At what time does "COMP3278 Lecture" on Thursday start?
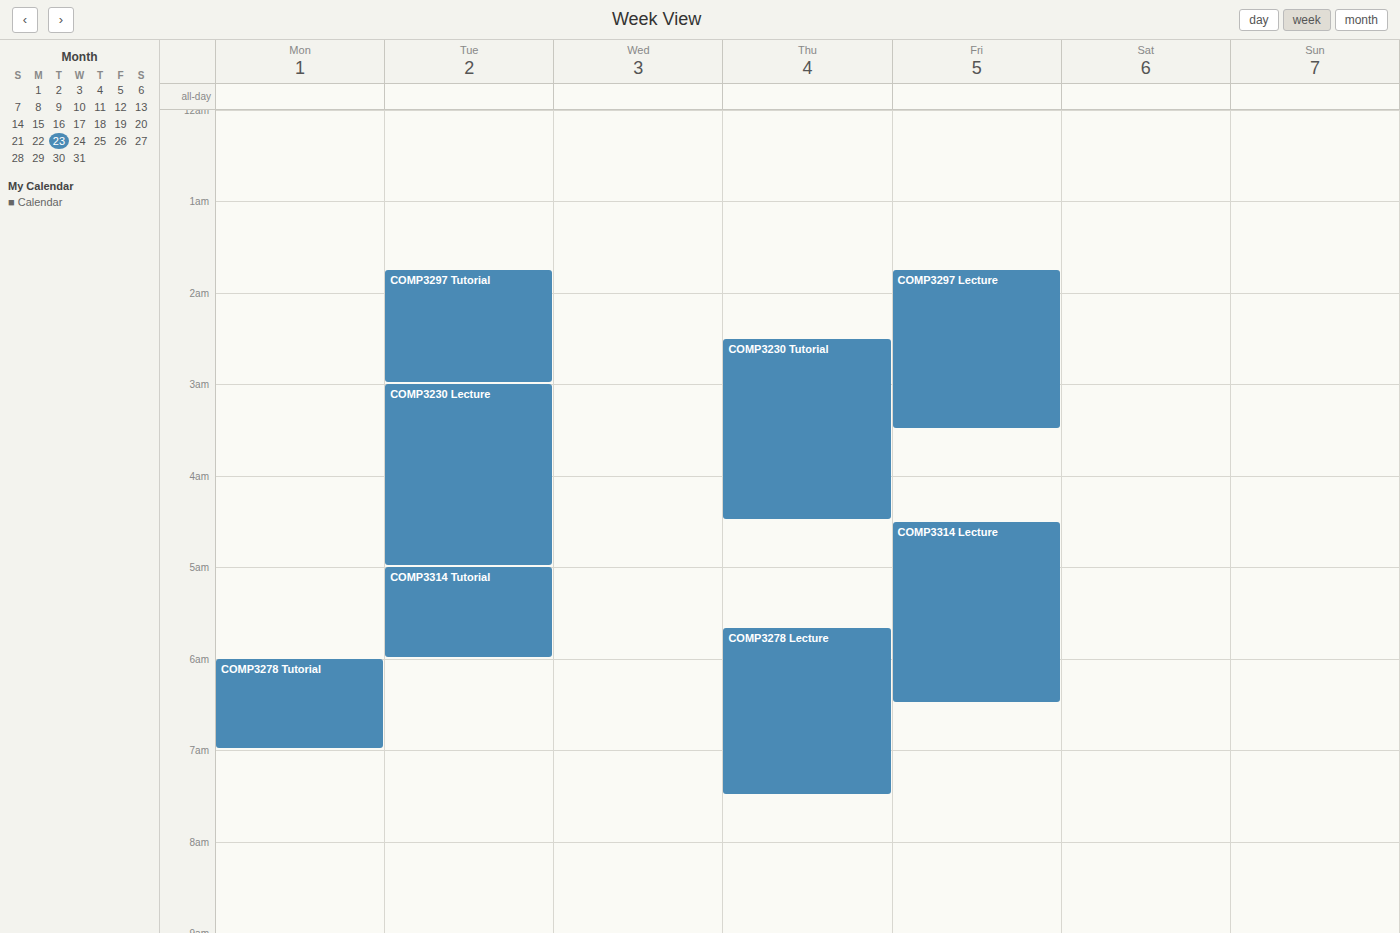
5:40 AM